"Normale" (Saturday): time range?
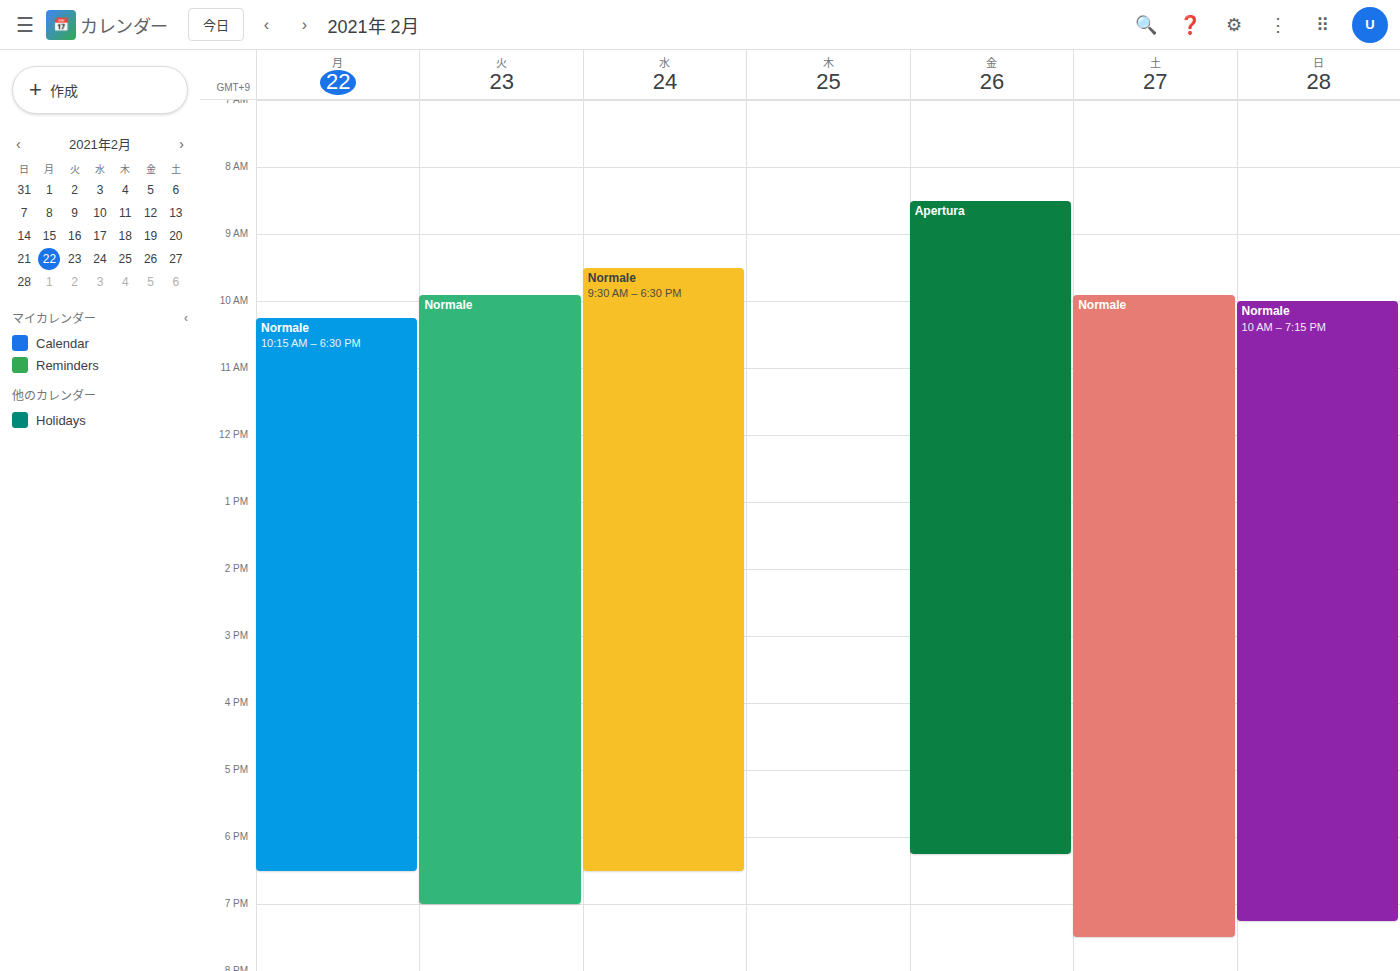
9:55 AM to 7:30 PM